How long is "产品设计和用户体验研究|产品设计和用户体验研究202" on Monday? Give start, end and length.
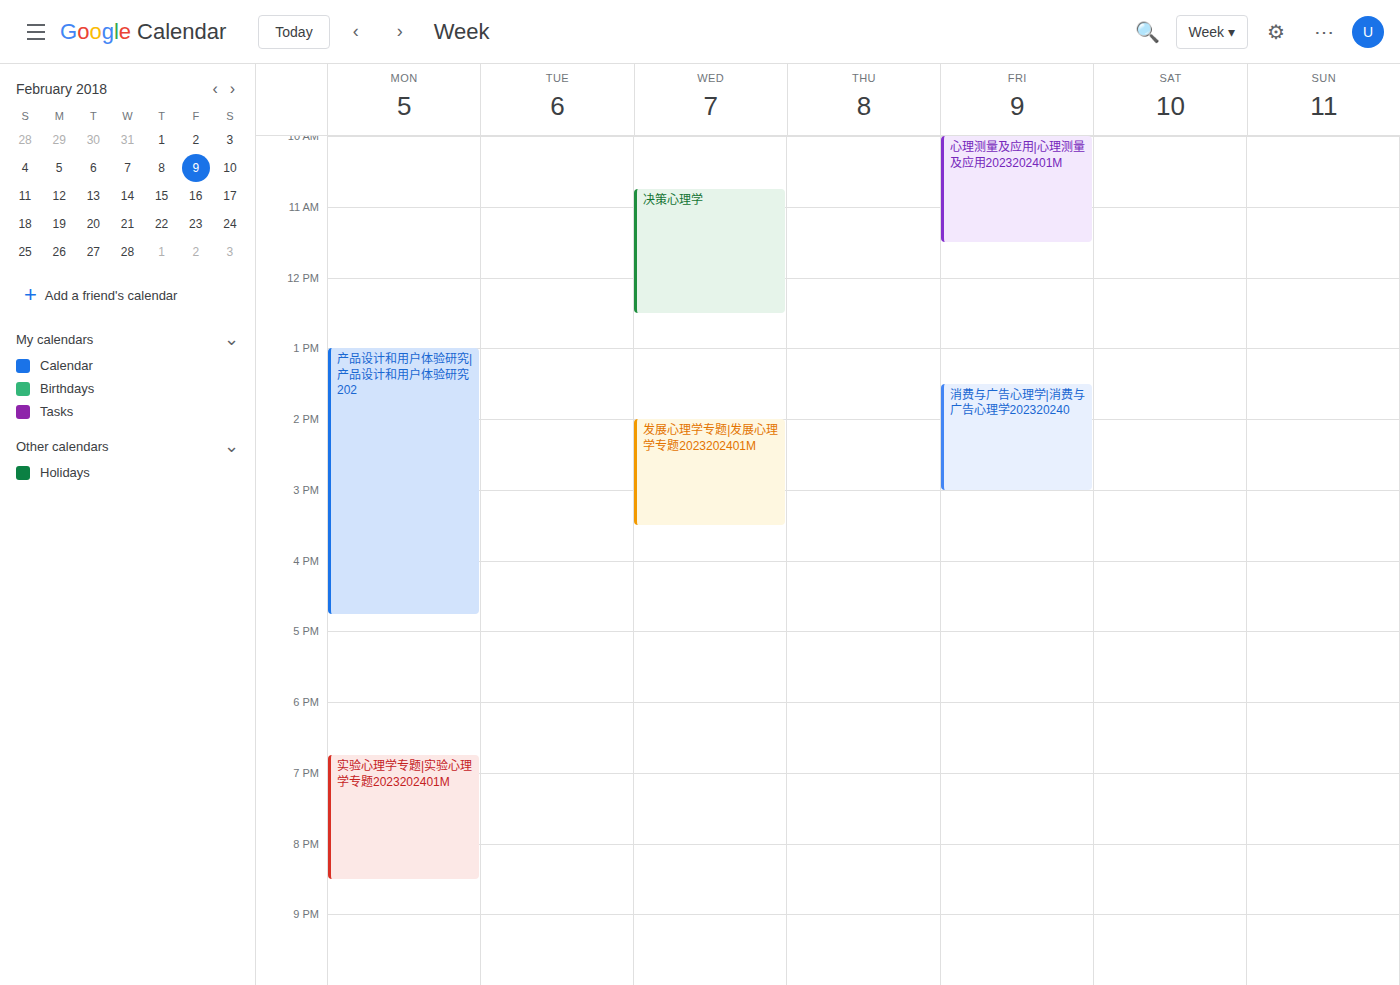
1:00 PM to 4:45 PM, 3 hours 45 minutes